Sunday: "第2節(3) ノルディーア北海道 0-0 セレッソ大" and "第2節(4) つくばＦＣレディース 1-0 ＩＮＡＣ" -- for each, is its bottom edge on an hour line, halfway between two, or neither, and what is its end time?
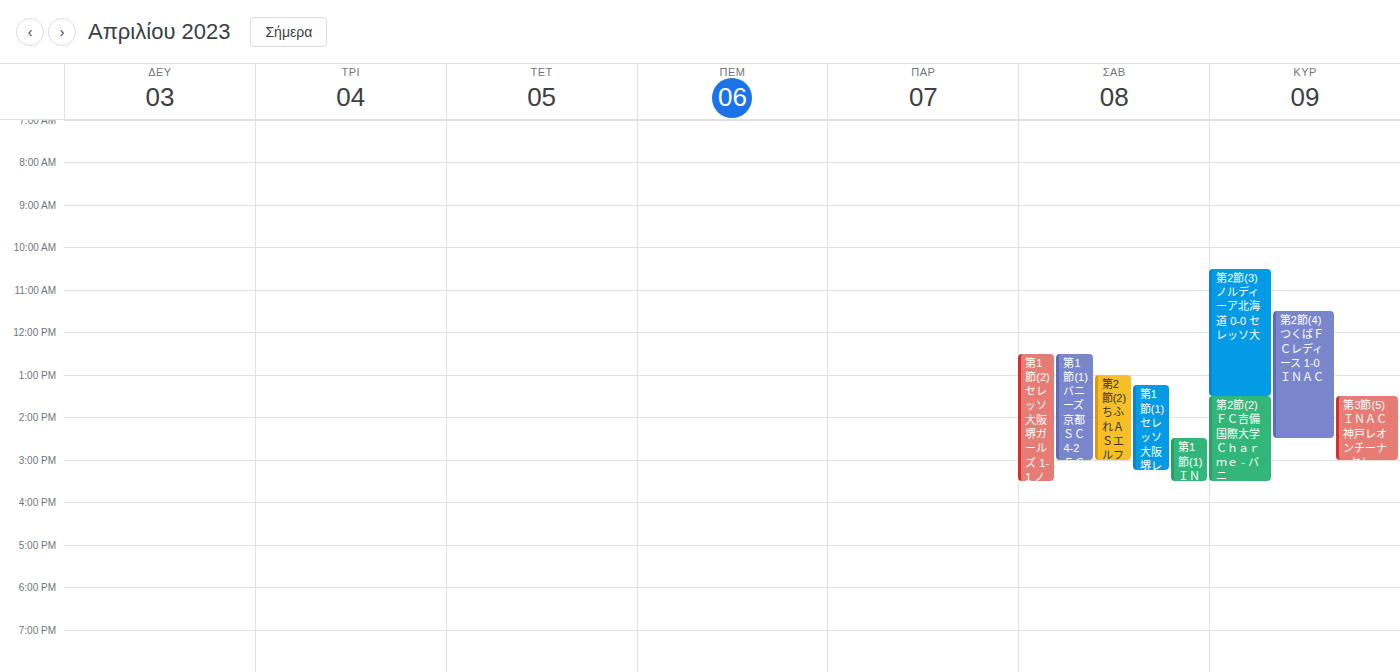
"第2節(3) ノルディーア北海道 0-0 セレッソ大": 1:30 PM, halfway between the 1 PM and 2 PM lines. "第2節(4) つくばＦＣレディース 1-0 ＩＮＡＣ": 2:30 PM, halfway between the 2 PM and 3 PM lines.